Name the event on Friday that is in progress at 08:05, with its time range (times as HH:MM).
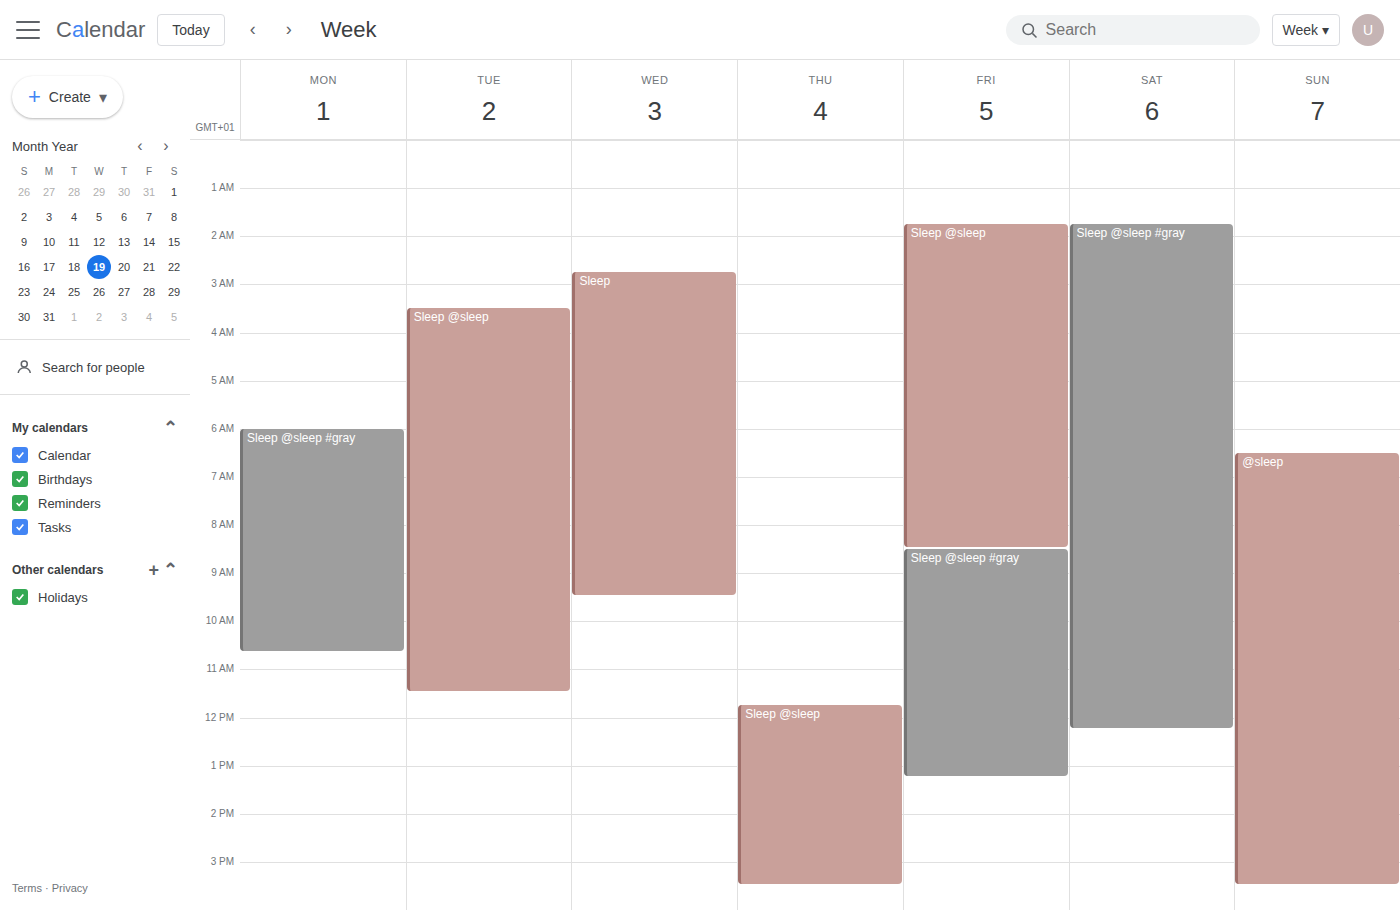
"Sleep @sleep", 01:45 to 08:30